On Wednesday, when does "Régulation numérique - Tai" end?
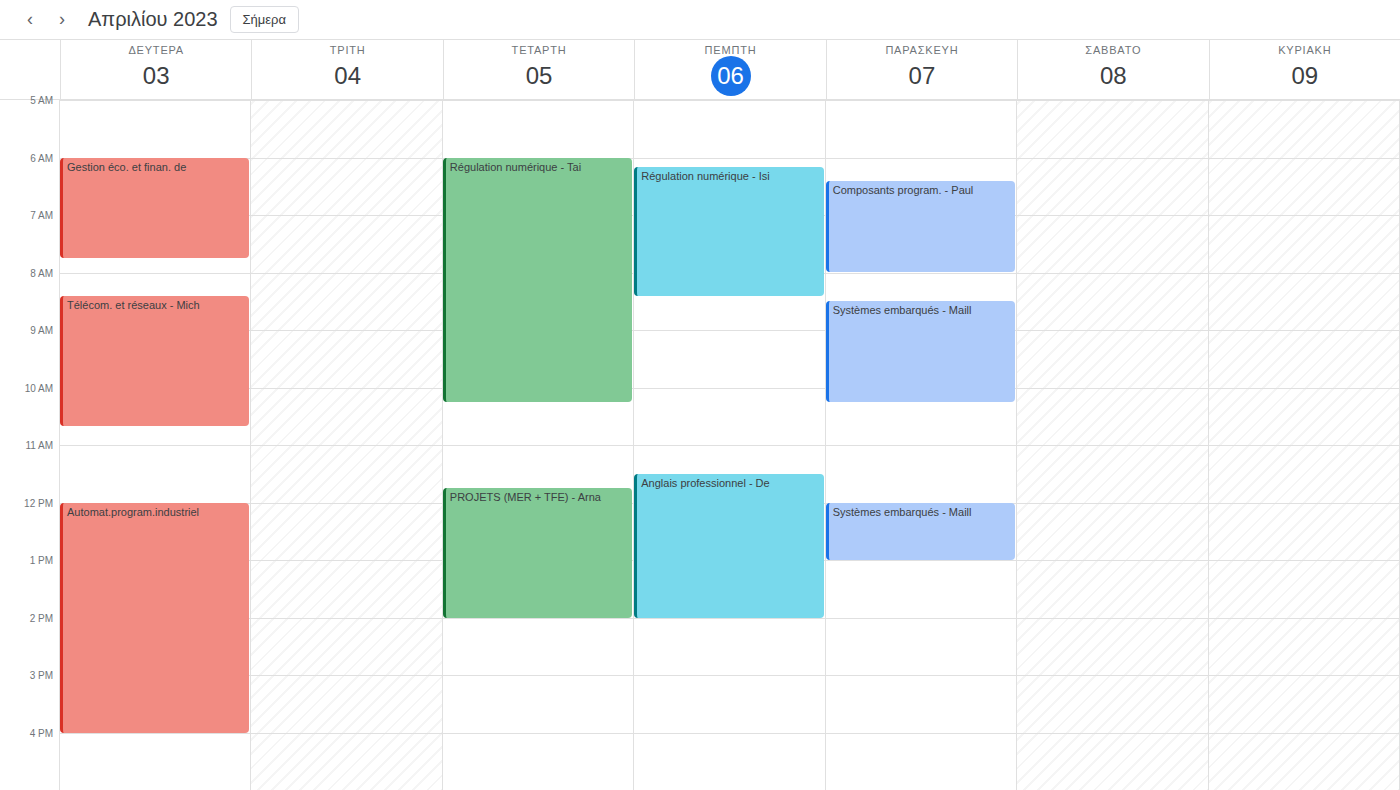
10:15 AM